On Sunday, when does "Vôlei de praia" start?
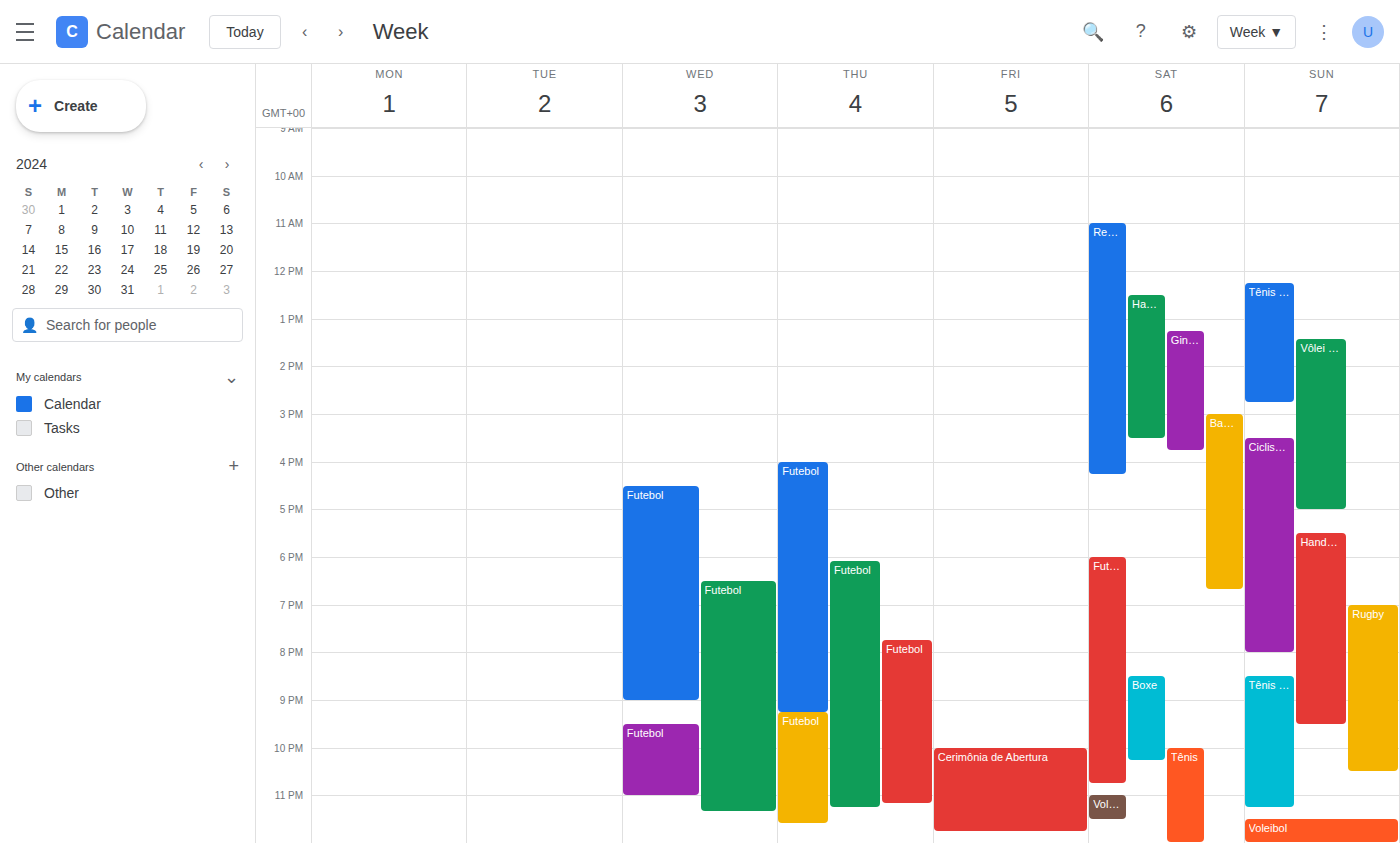
1:25 PM